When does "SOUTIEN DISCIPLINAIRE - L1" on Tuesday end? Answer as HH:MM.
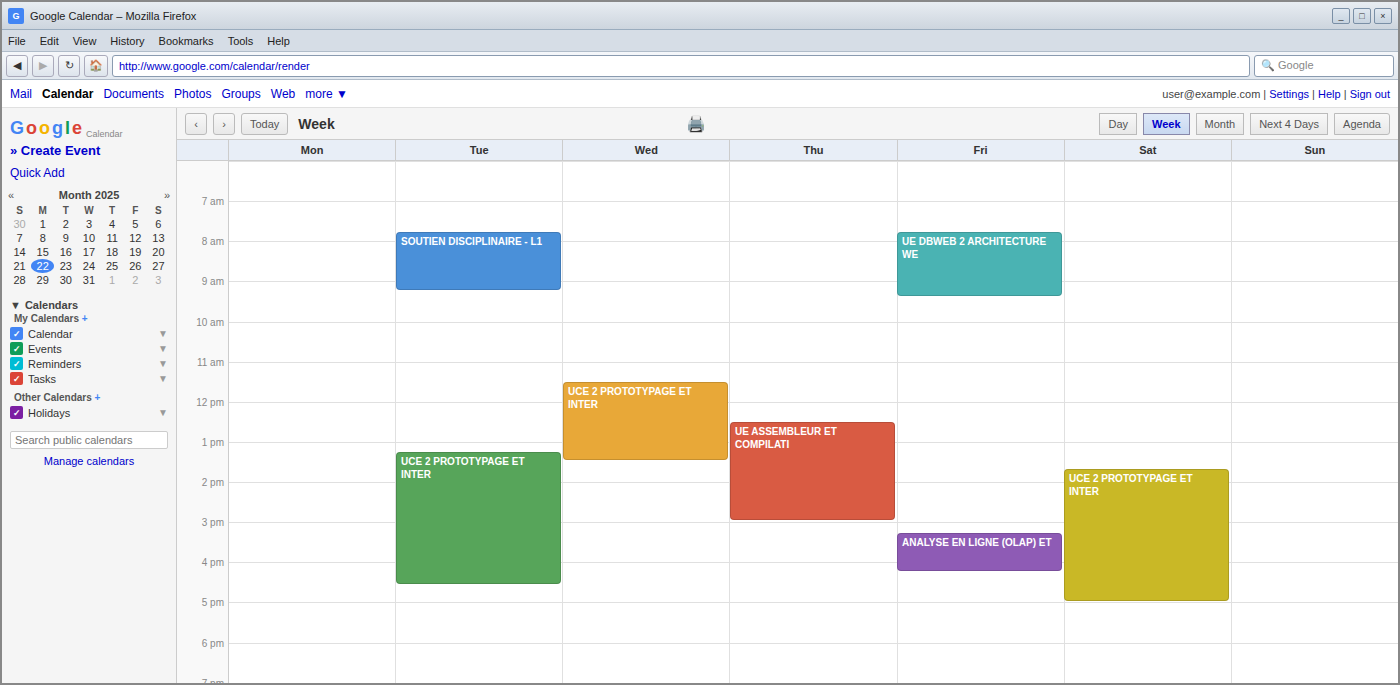
09:15